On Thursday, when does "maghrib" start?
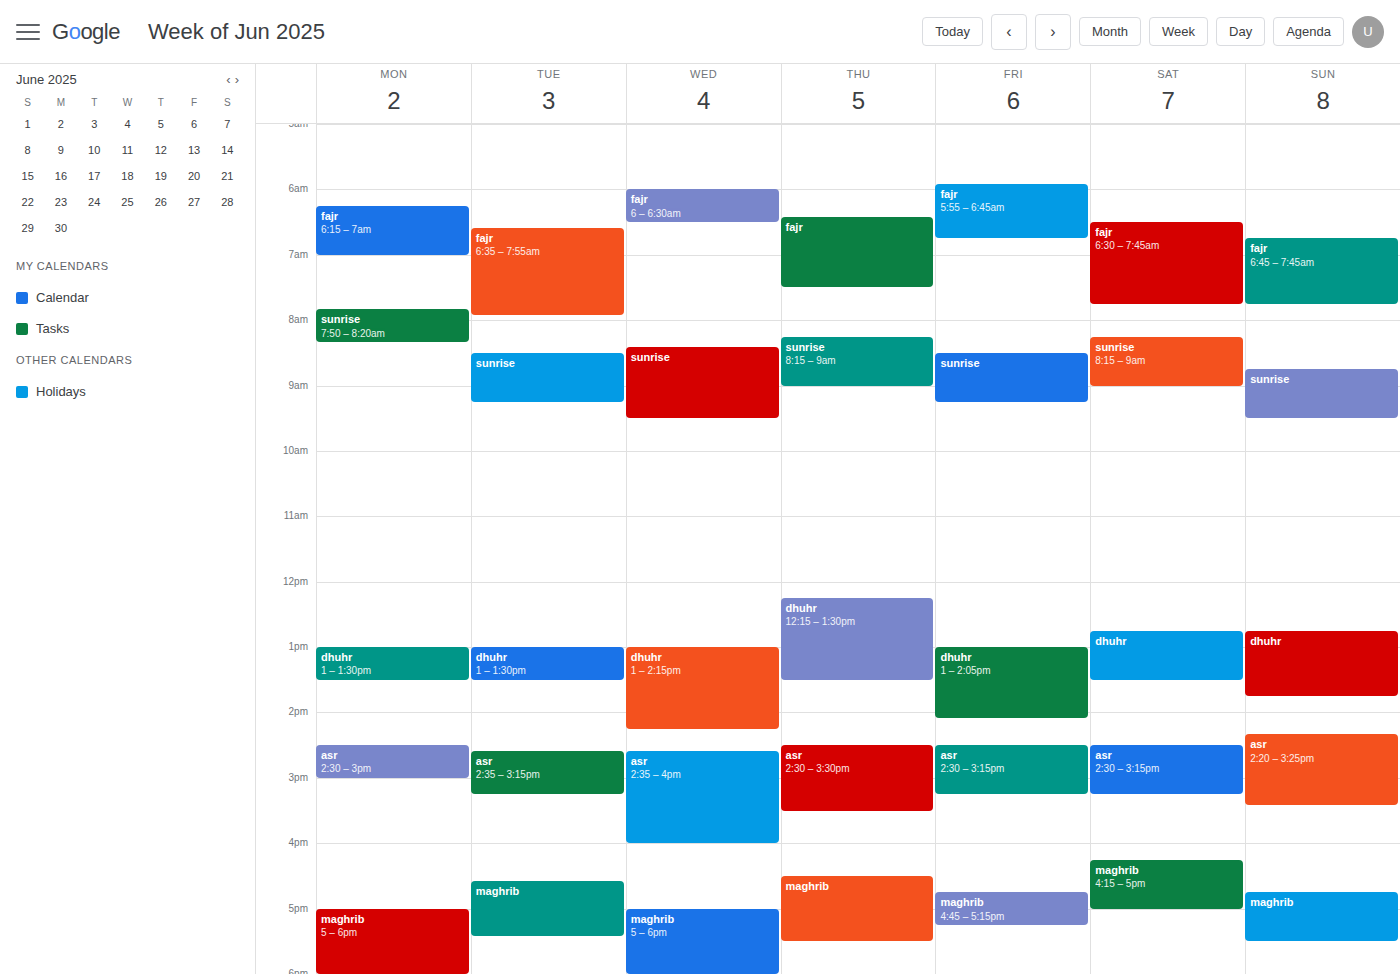
4:30 PM